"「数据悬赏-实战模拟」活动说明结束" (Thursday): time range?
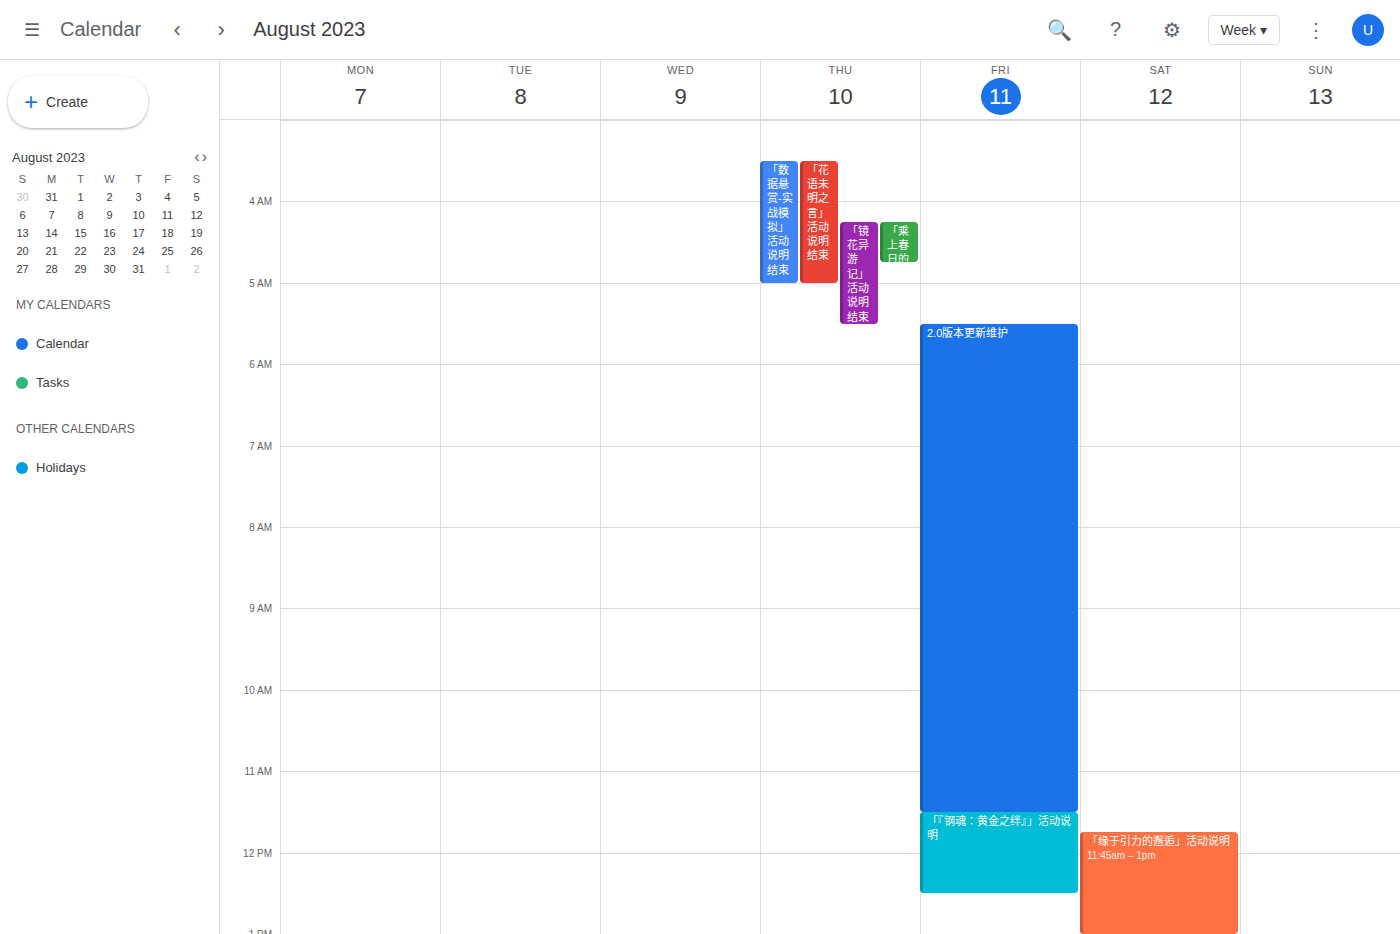
3:30 AM to 5:00 AM